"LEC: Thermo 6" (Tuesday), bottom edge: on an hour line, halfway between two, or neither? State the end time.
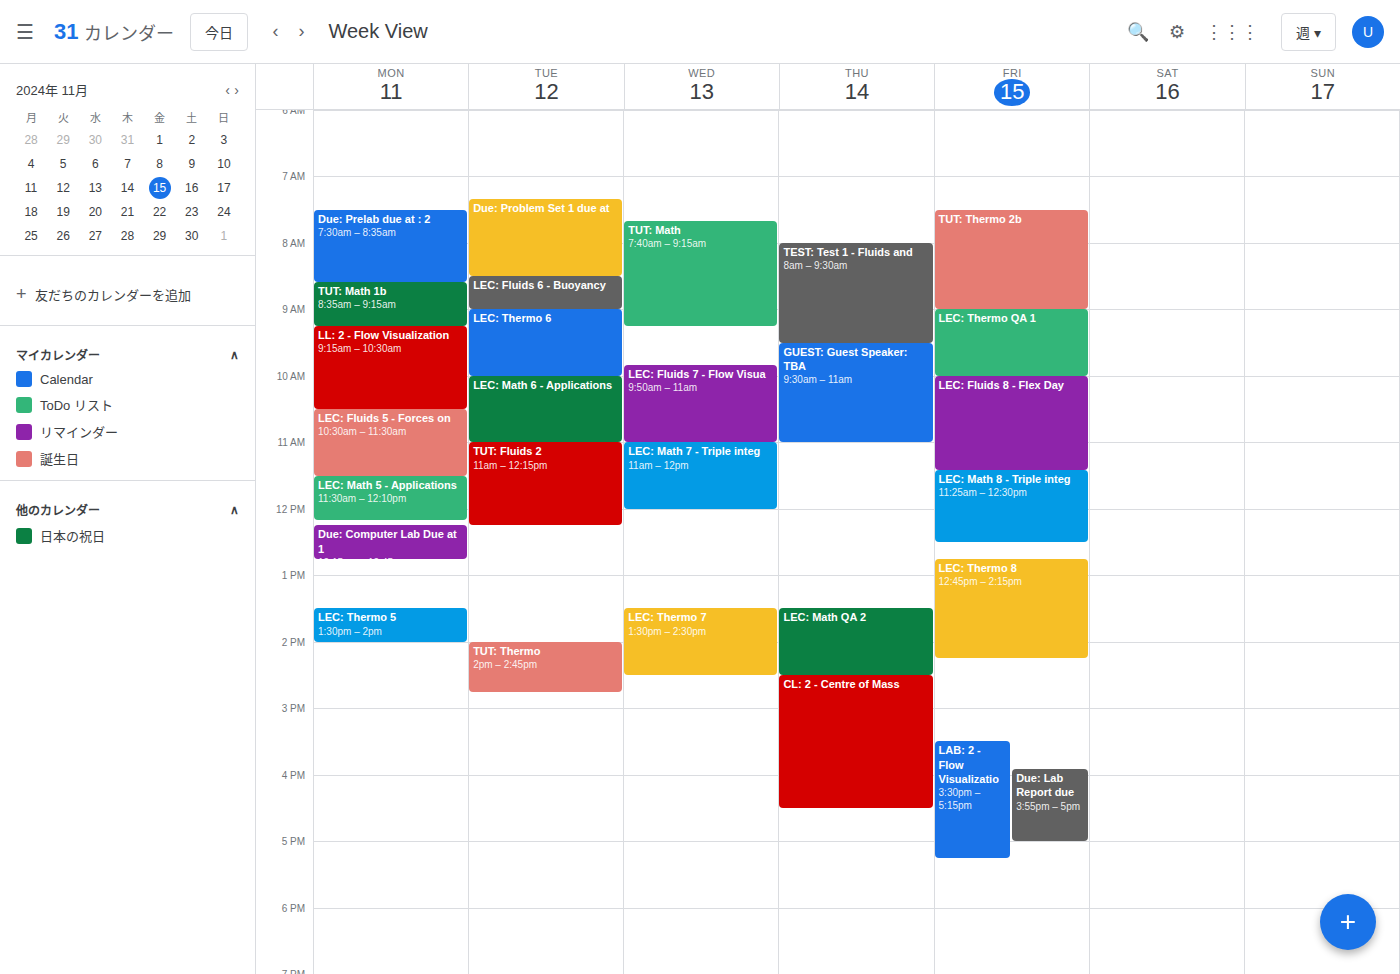
10:00 AM -- exactly on the 10 AM line.